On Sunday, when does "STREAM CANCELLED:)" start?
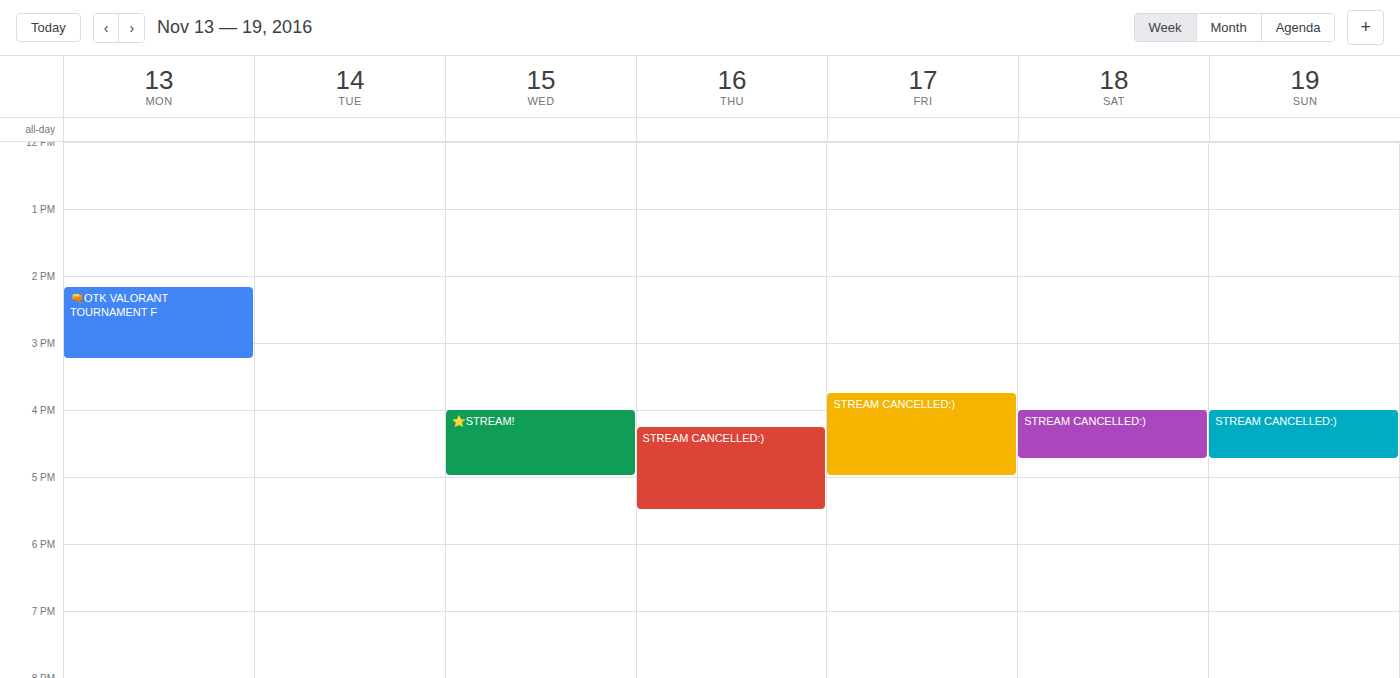
16:00